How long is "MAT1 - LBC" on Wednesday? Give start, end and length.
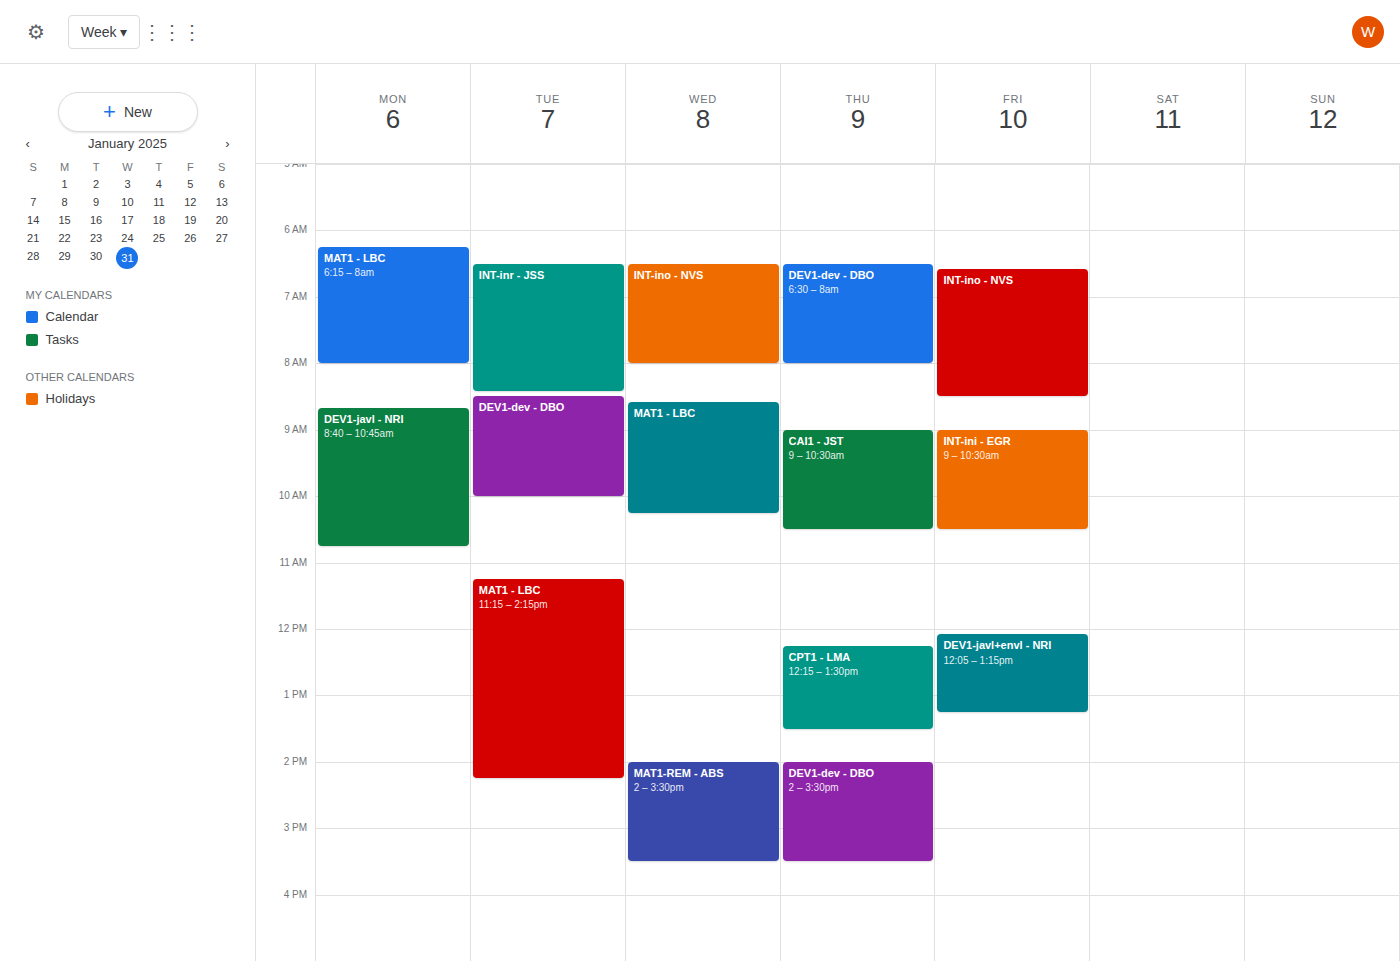
8:35 AM to 10:15 AM, 1 hour 40 minutes